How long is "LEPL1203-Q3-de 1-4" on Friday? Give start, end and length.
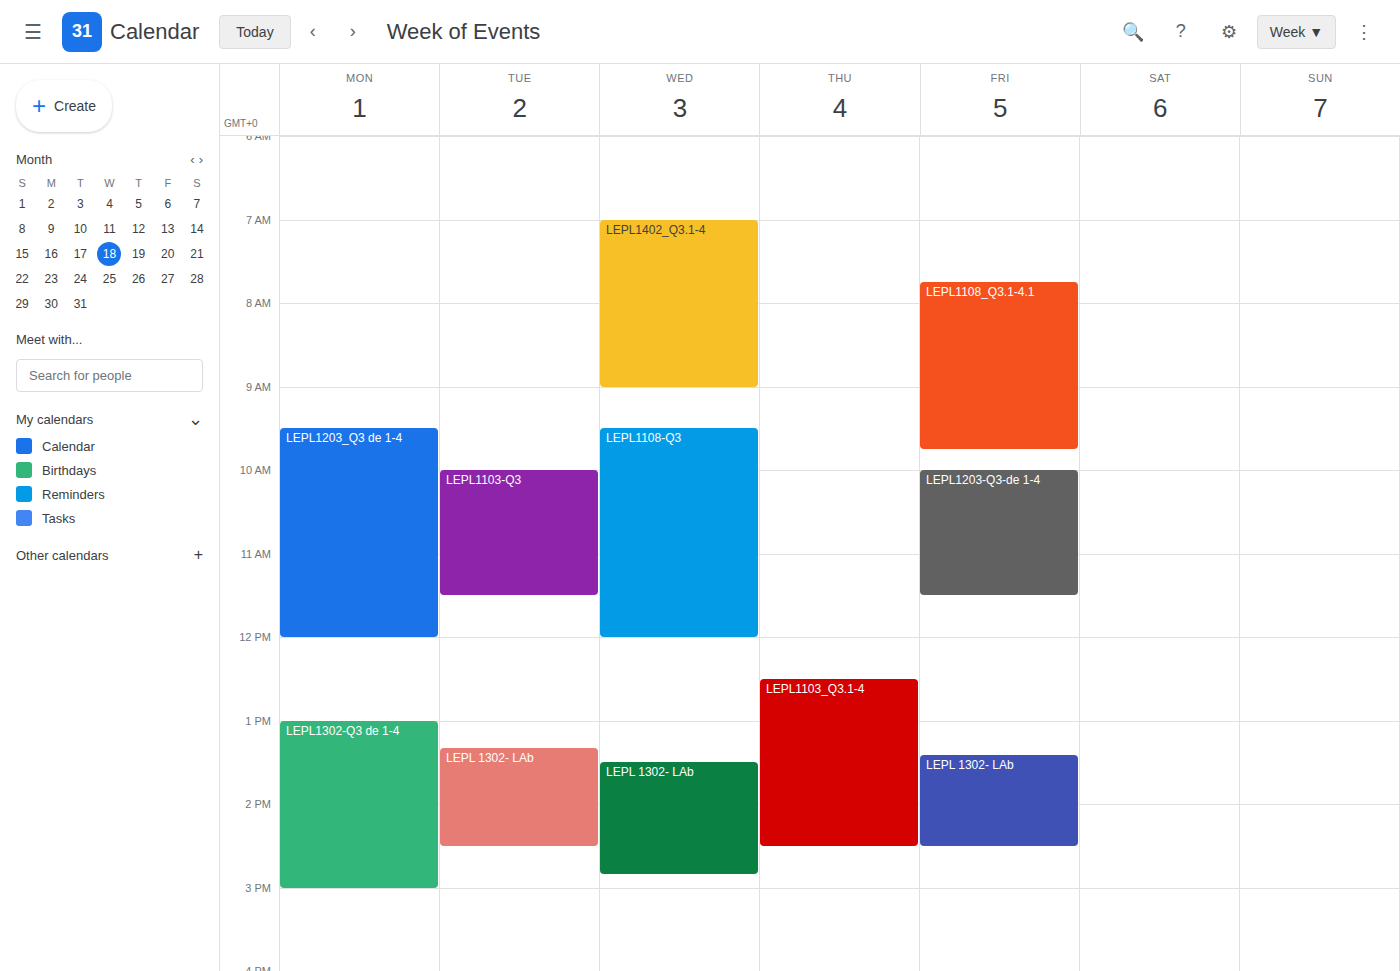
10:00 AM to 11:30 AM, 1 hour 30 minutes